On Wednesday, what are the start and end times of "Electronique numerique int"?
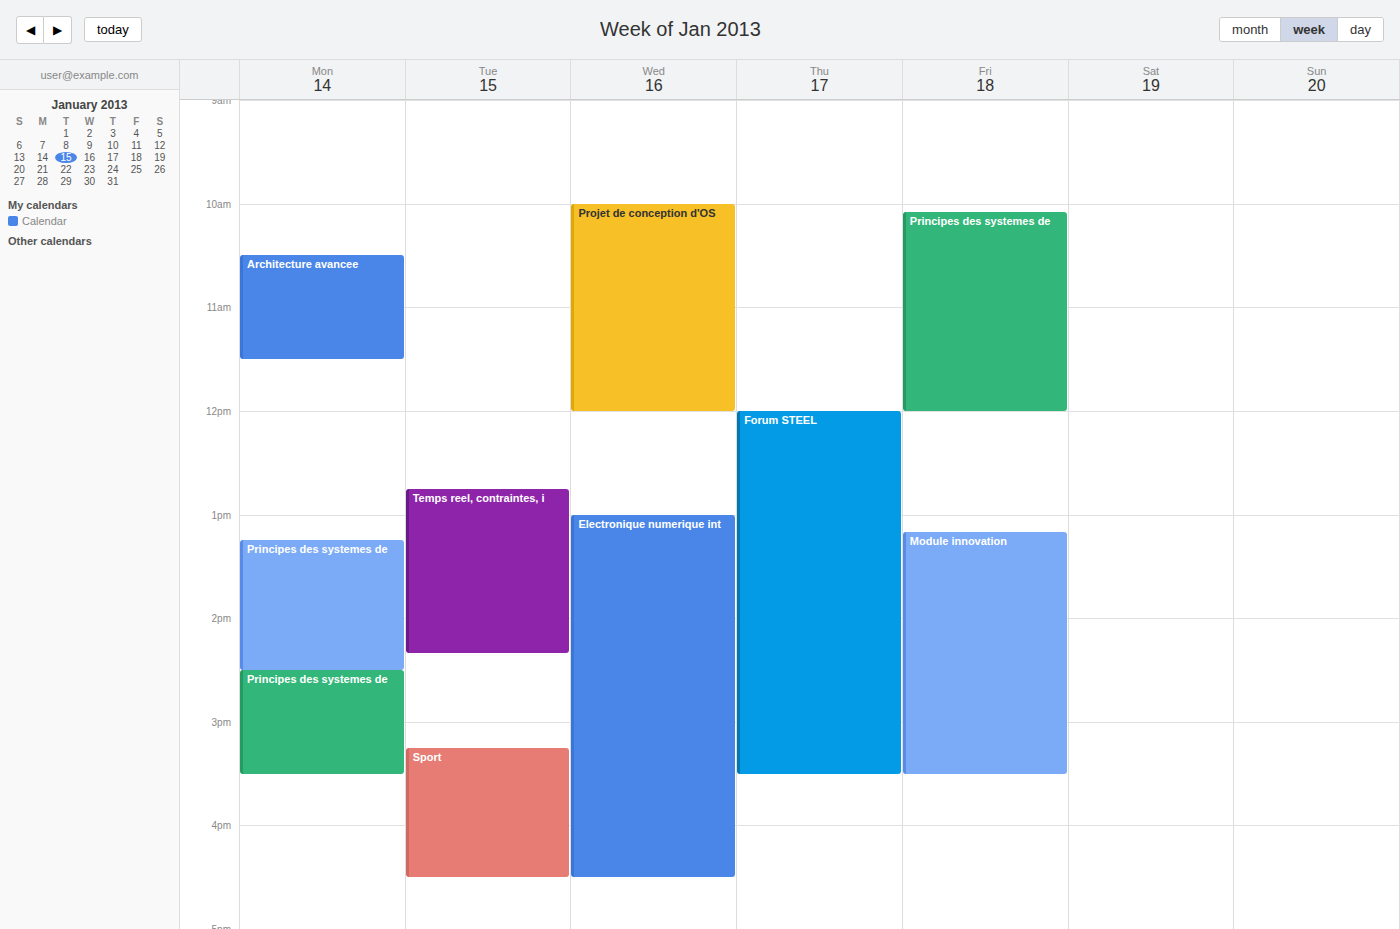
1:00 PM to 4:30 PM